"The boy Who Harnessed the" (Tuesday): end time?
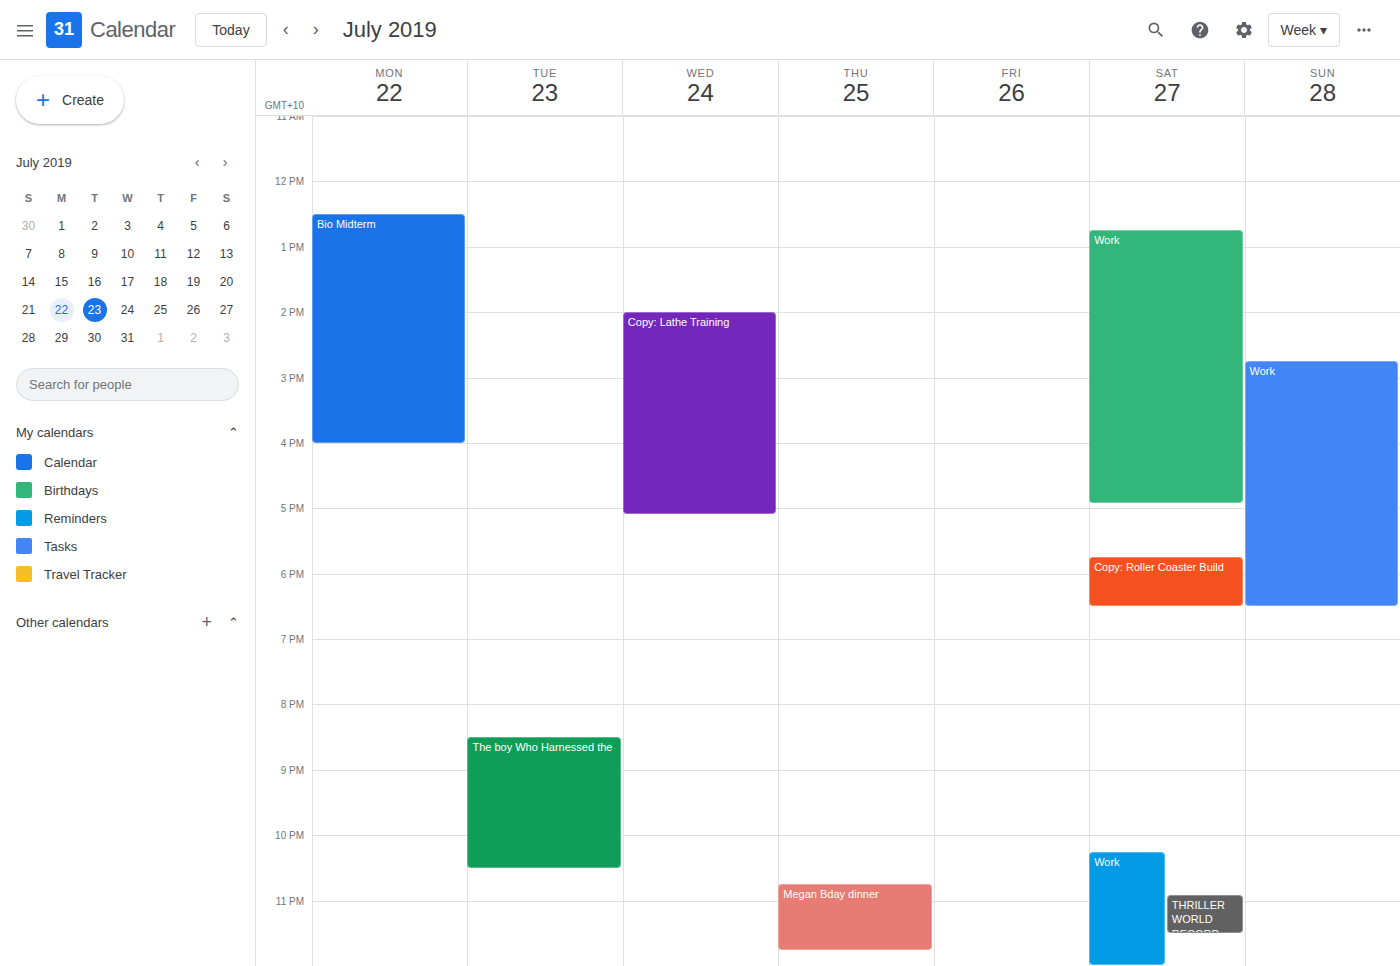
22:30